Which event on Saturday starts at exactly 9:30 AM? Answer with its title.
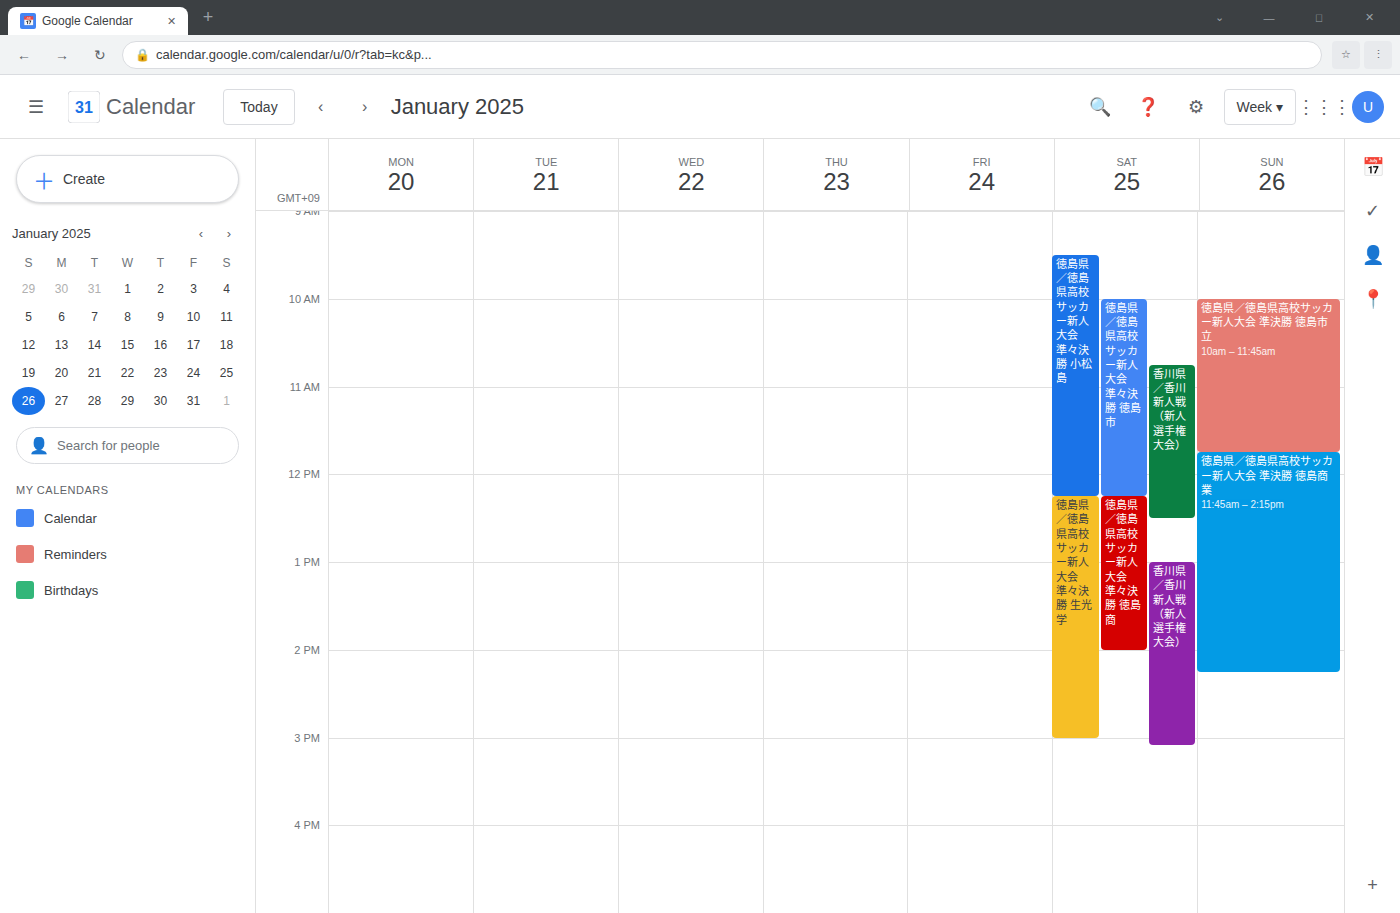
"徳島県／徳島県高校サッカー新人大会 準々決勝 小松島"